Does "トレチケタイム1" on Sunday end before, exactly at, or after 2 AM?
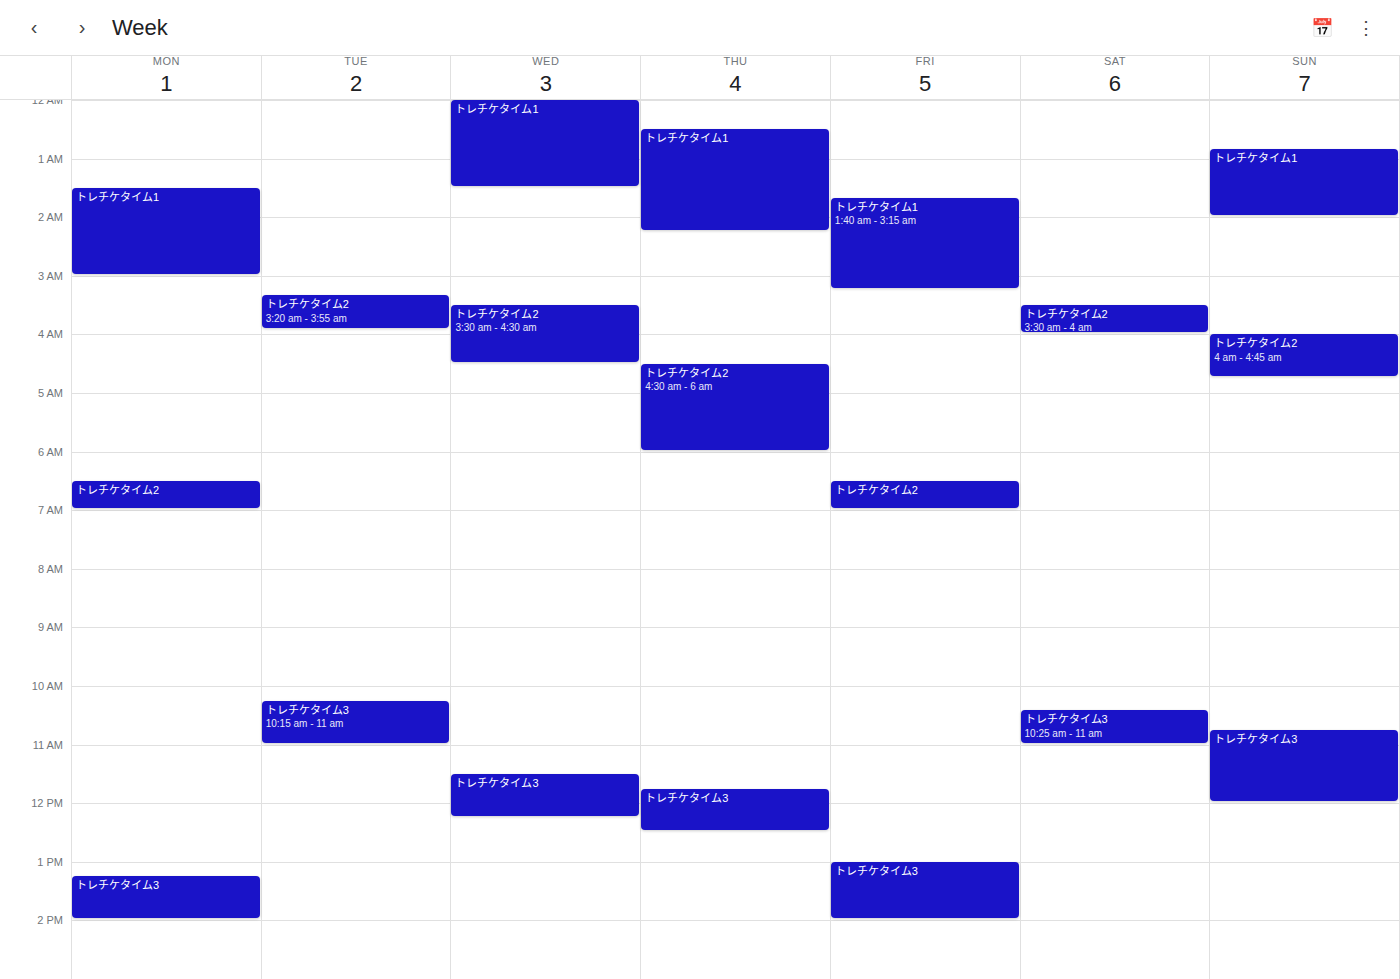
2:00 AM -- exactly at 2 AM, on the 2 AM line.